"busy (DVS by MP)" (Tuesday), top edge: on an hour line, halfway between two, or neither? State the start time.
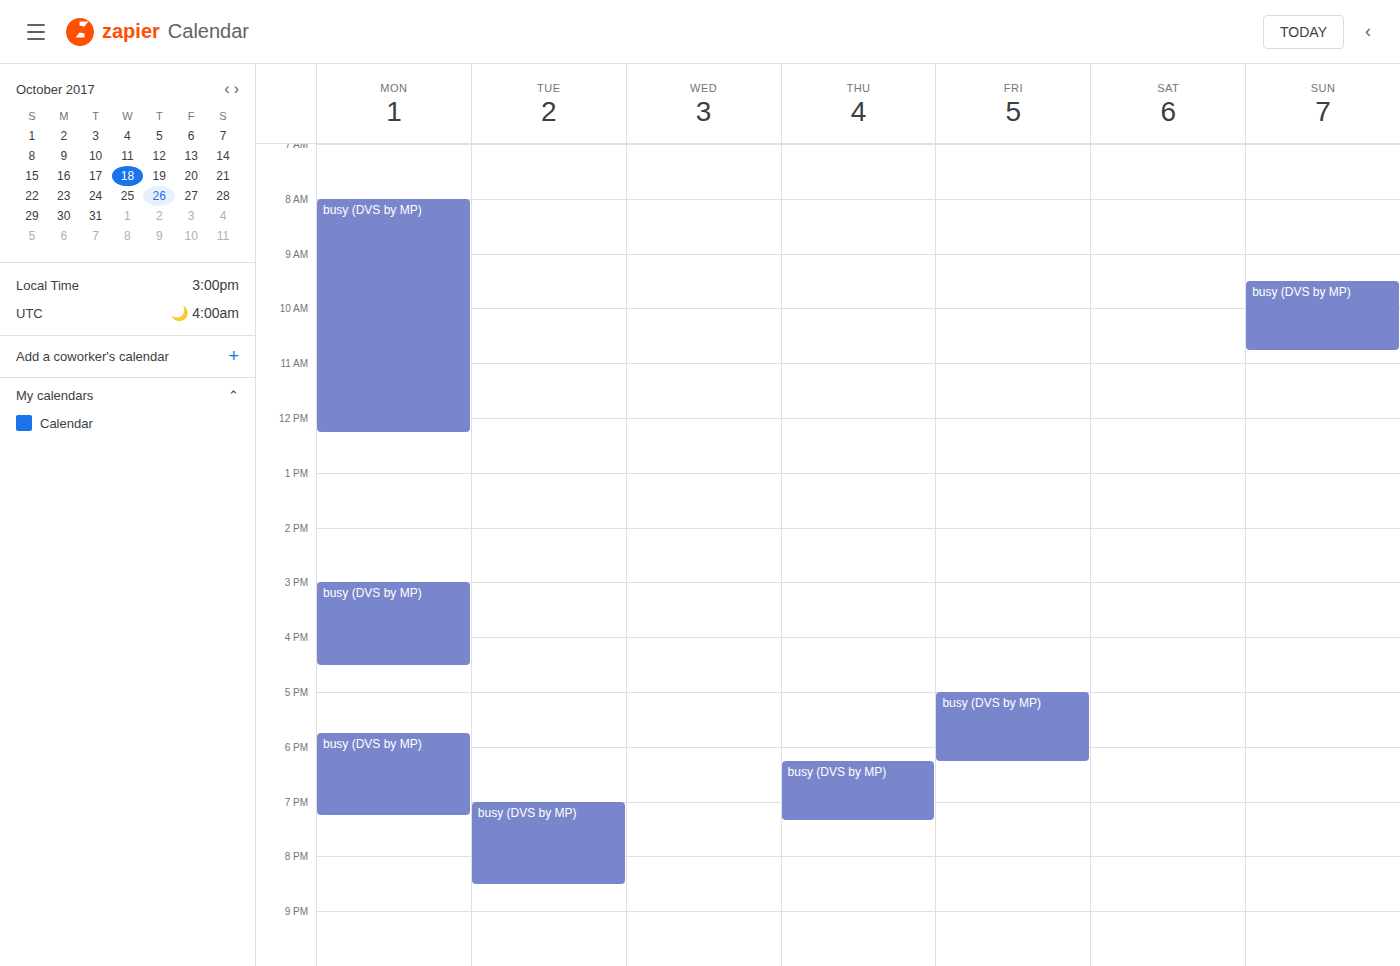
7:00 PM -- exactly on the 7 PM line.